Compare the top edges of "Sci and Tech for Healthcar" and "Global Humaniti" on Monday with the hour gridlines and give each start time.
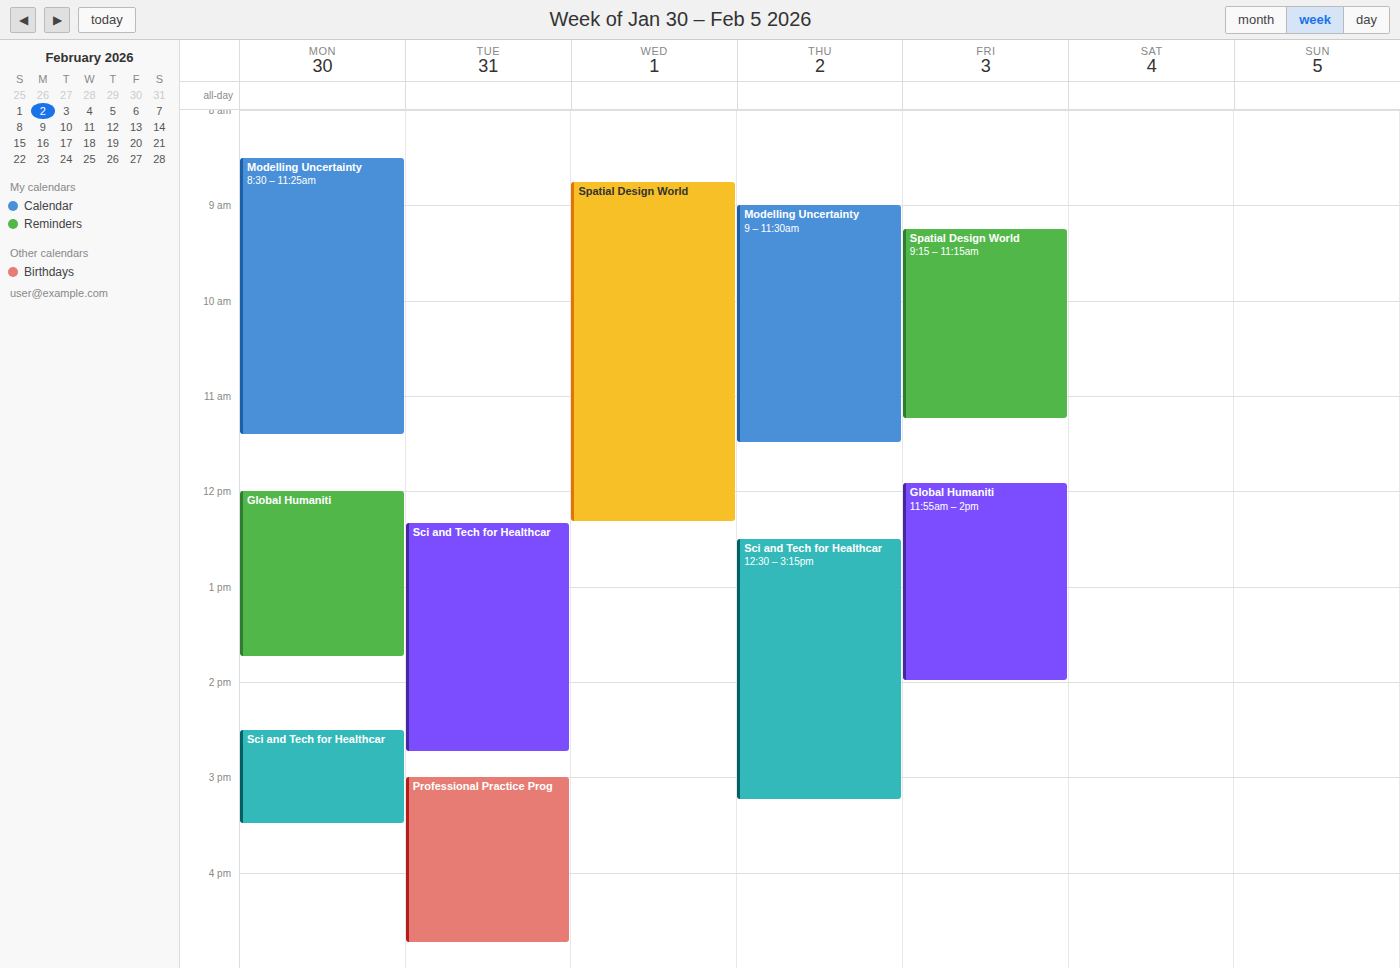
"Sci and Tech for Healthcar": 14:30, halfway between the 14:00 and 15:00 lines. "Global Humaniti": 12:00, exactly on the 12:00 line.